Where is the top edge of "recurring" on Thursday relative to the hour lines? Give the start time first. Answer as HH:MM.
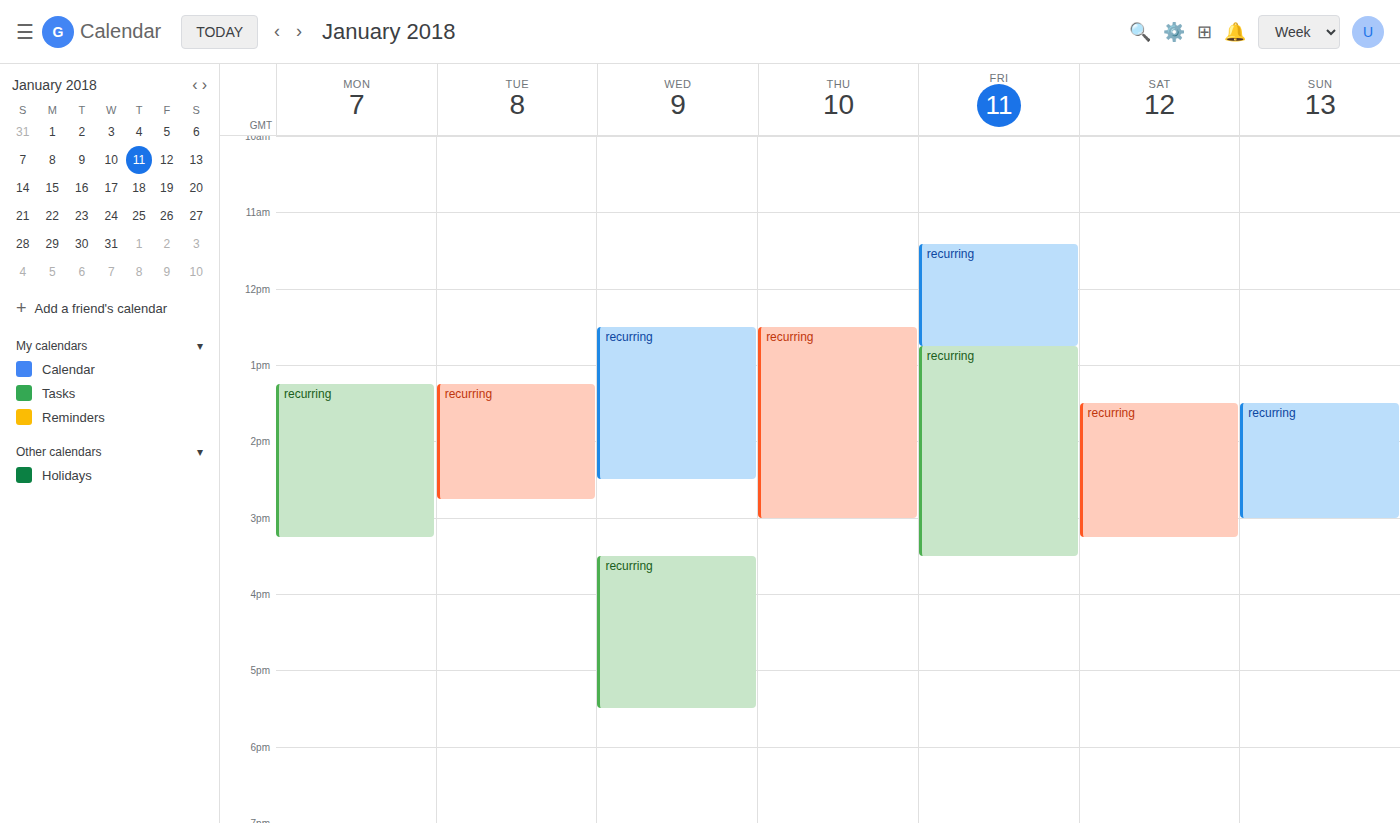
12:30 -- halfway between the 12:00 and 13:00 lines.